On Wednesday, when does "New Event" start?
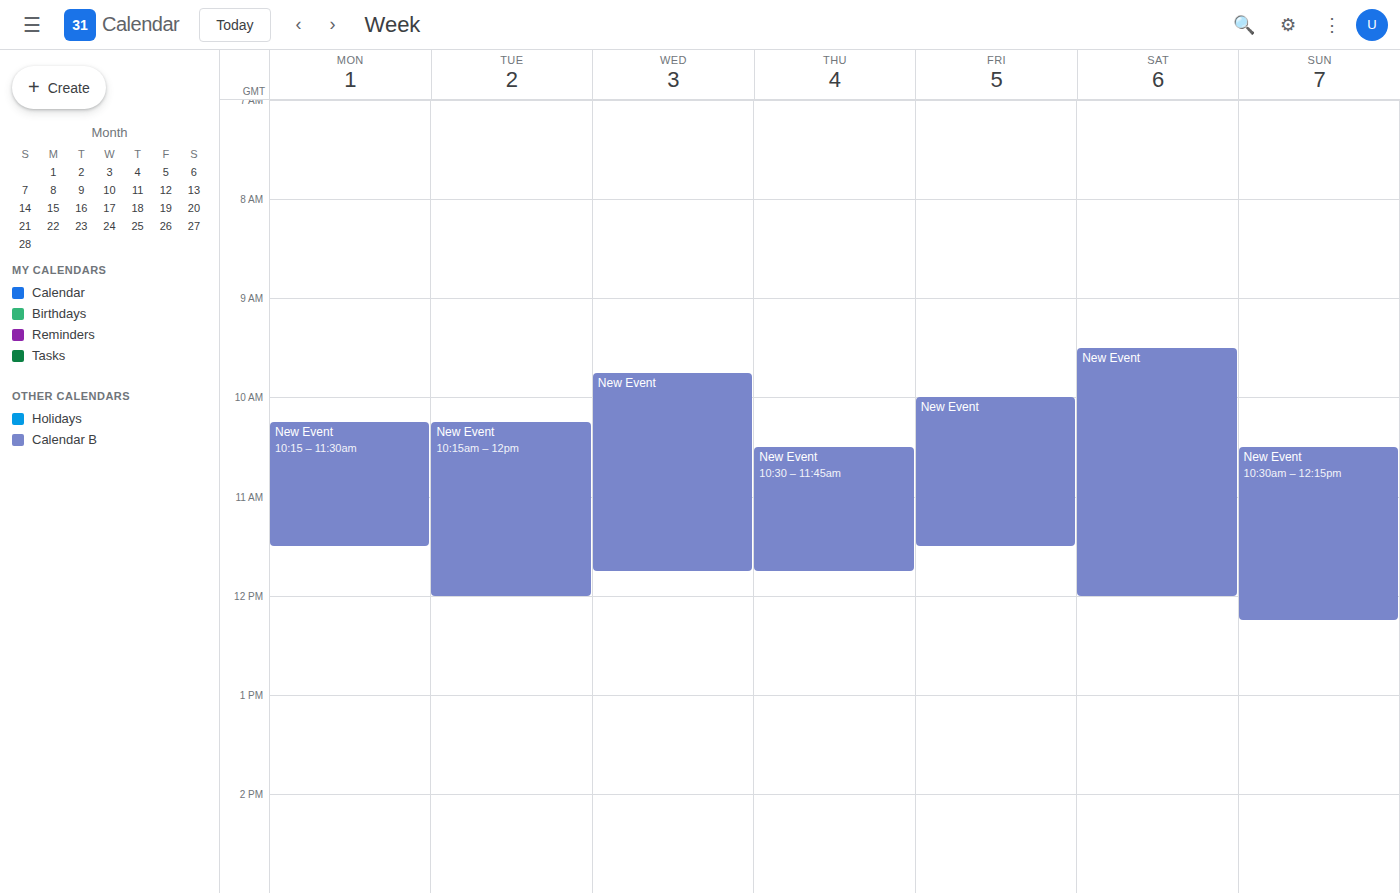
09:45